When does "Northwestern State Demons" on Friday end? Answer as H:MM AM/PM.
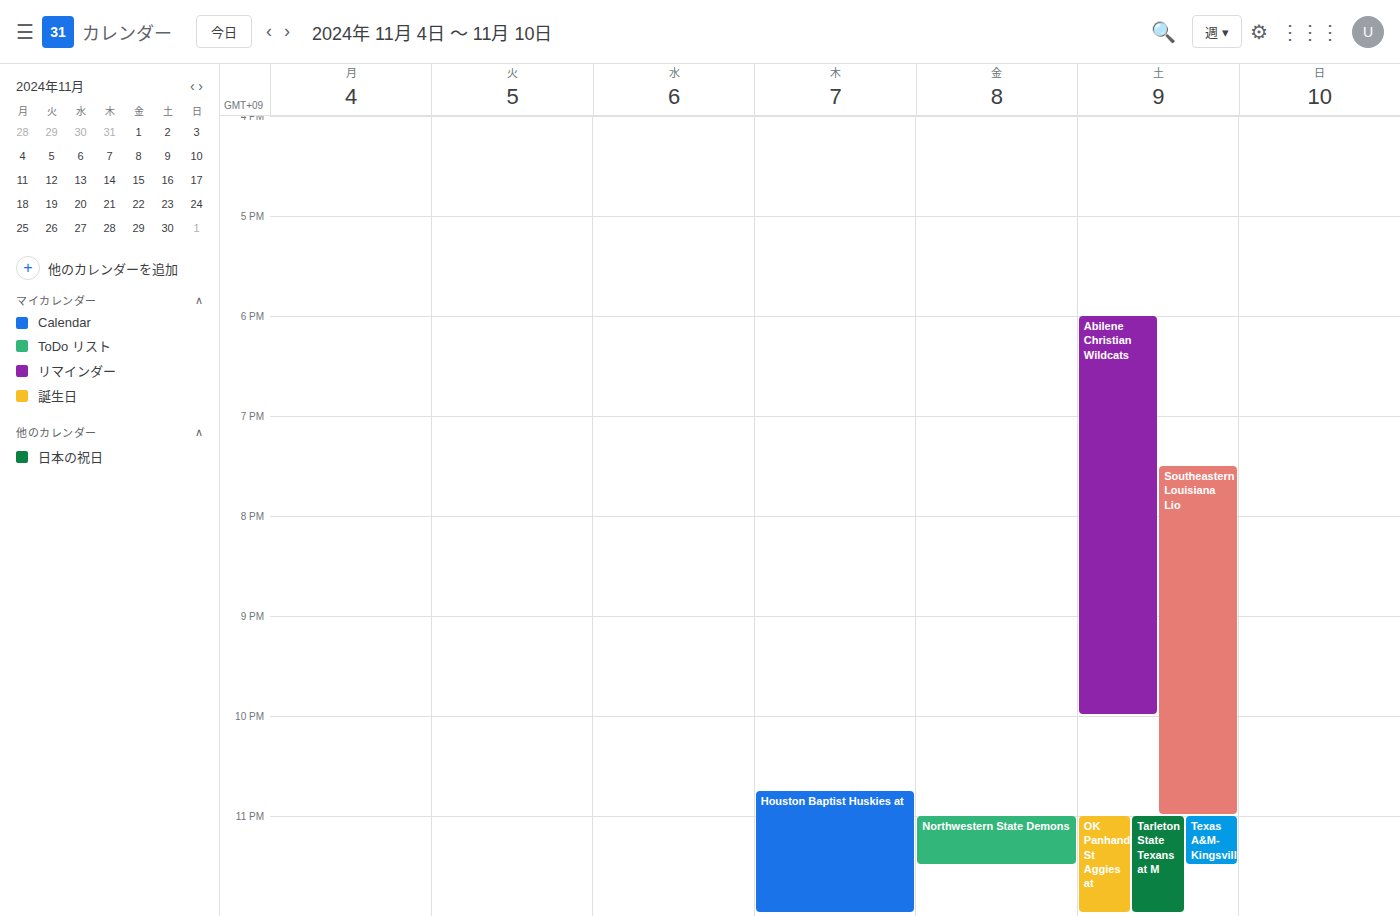
11:30 PM